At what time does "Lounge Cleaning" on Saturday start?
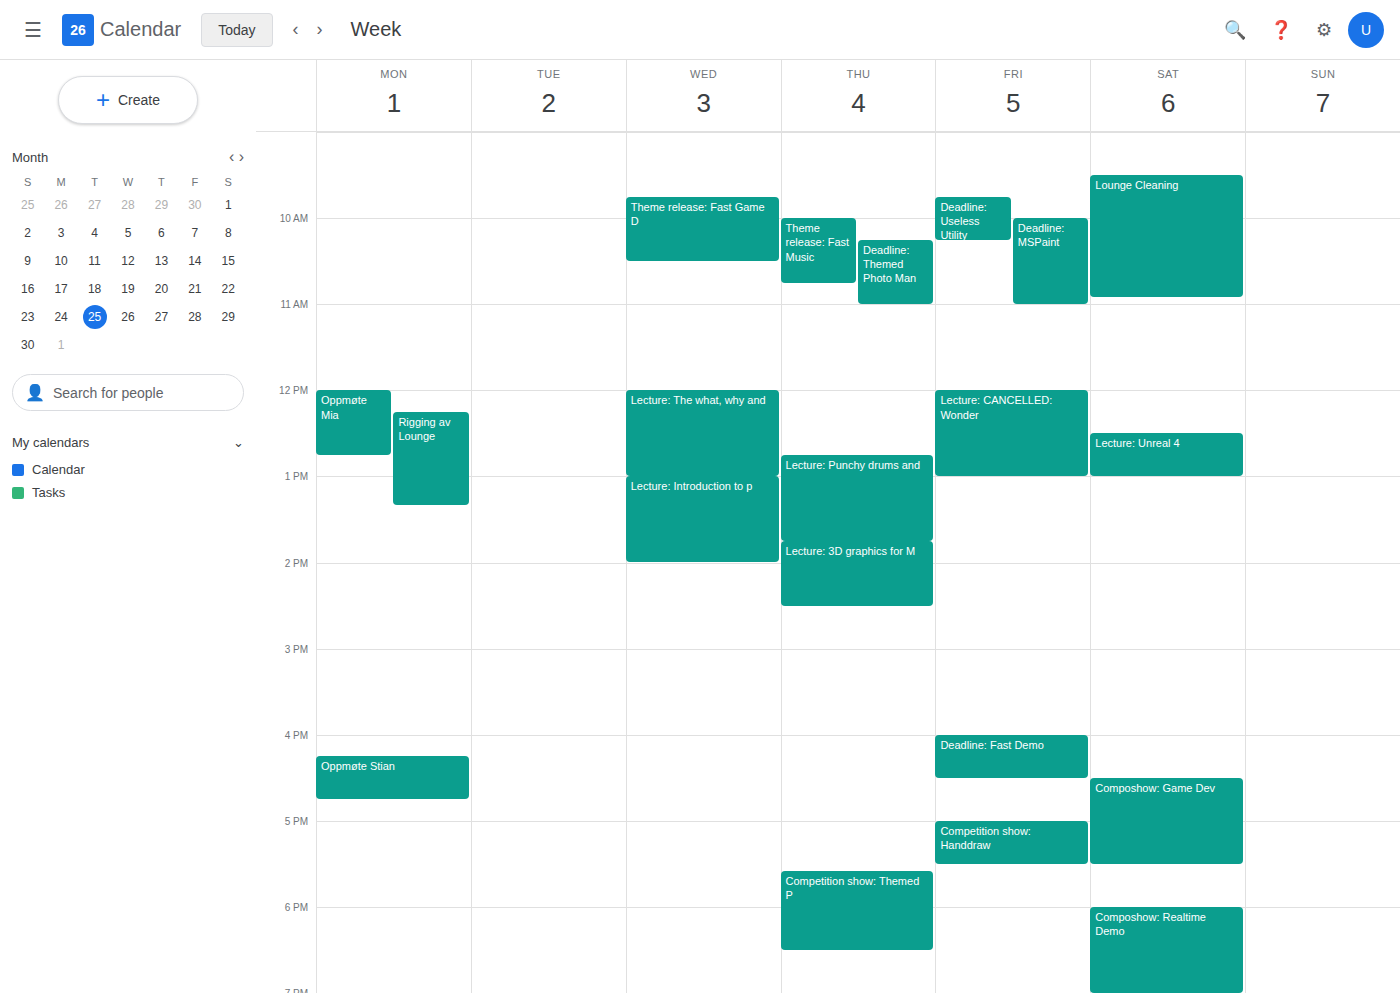
09:30